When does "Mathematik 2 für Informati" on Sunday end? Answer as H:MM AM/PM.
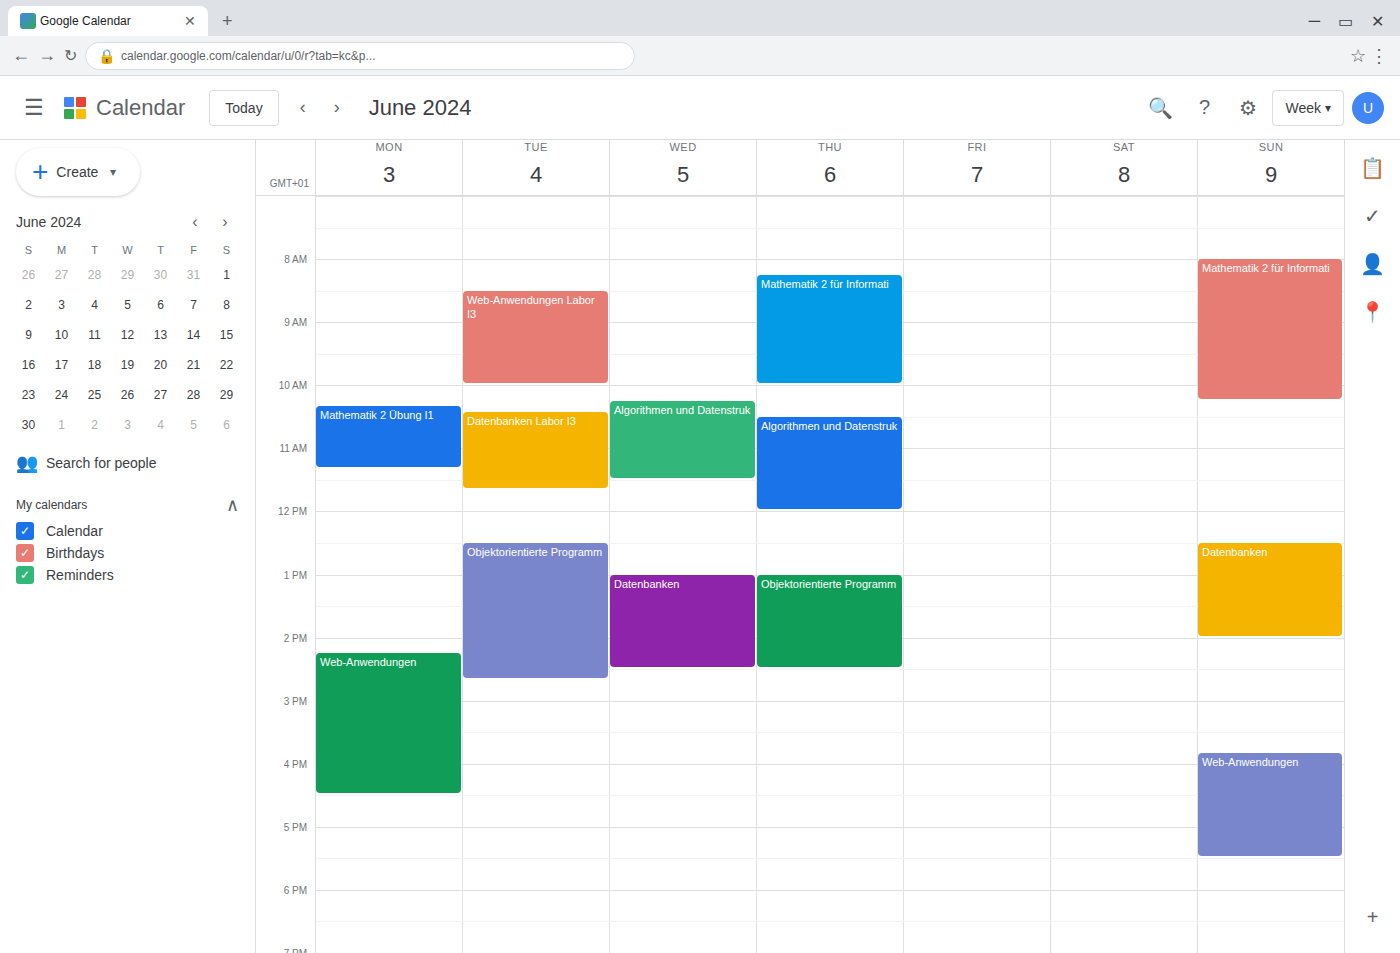
10:15 AM